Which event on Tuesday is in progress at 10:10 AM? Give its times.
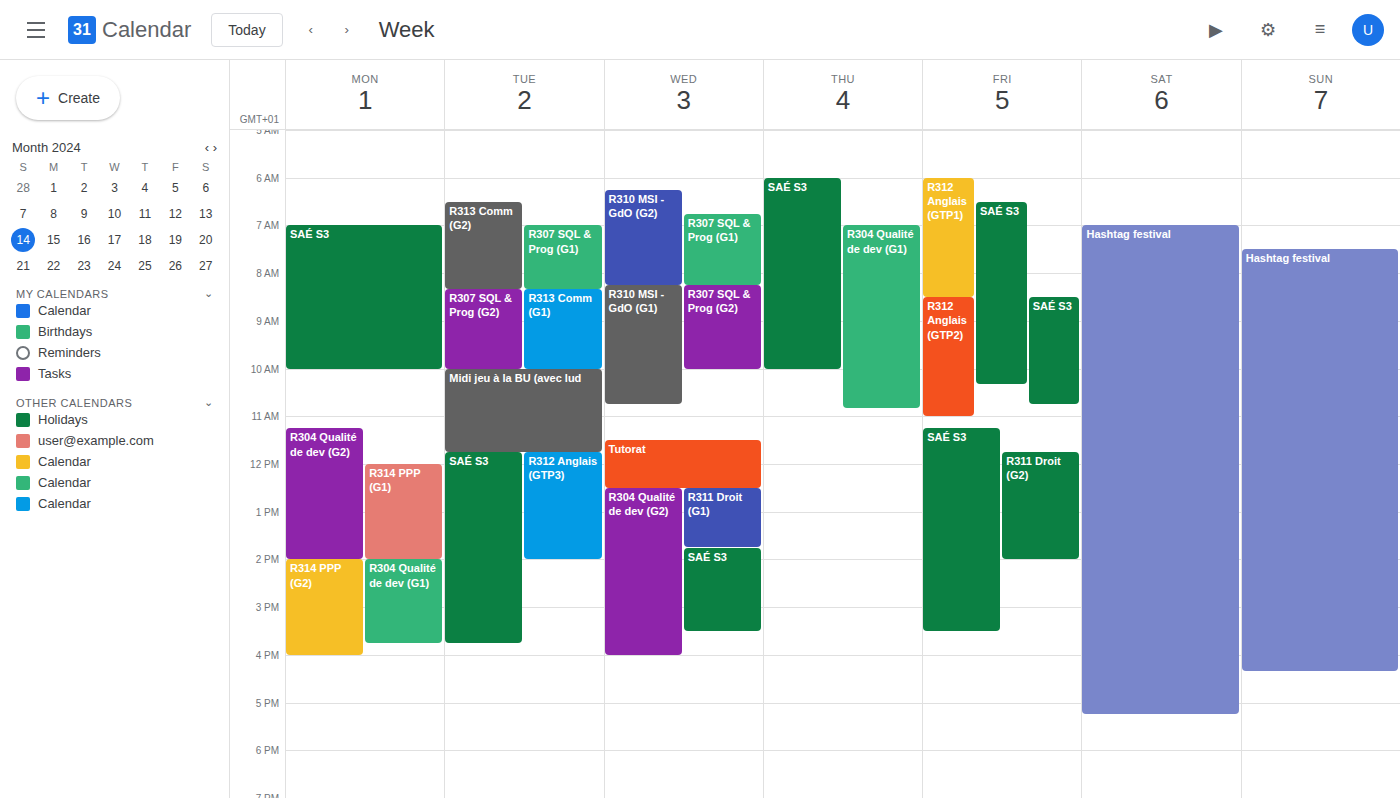
"Midi jeu à la BU (avec lud", 10:00 AM to 11:45 AM